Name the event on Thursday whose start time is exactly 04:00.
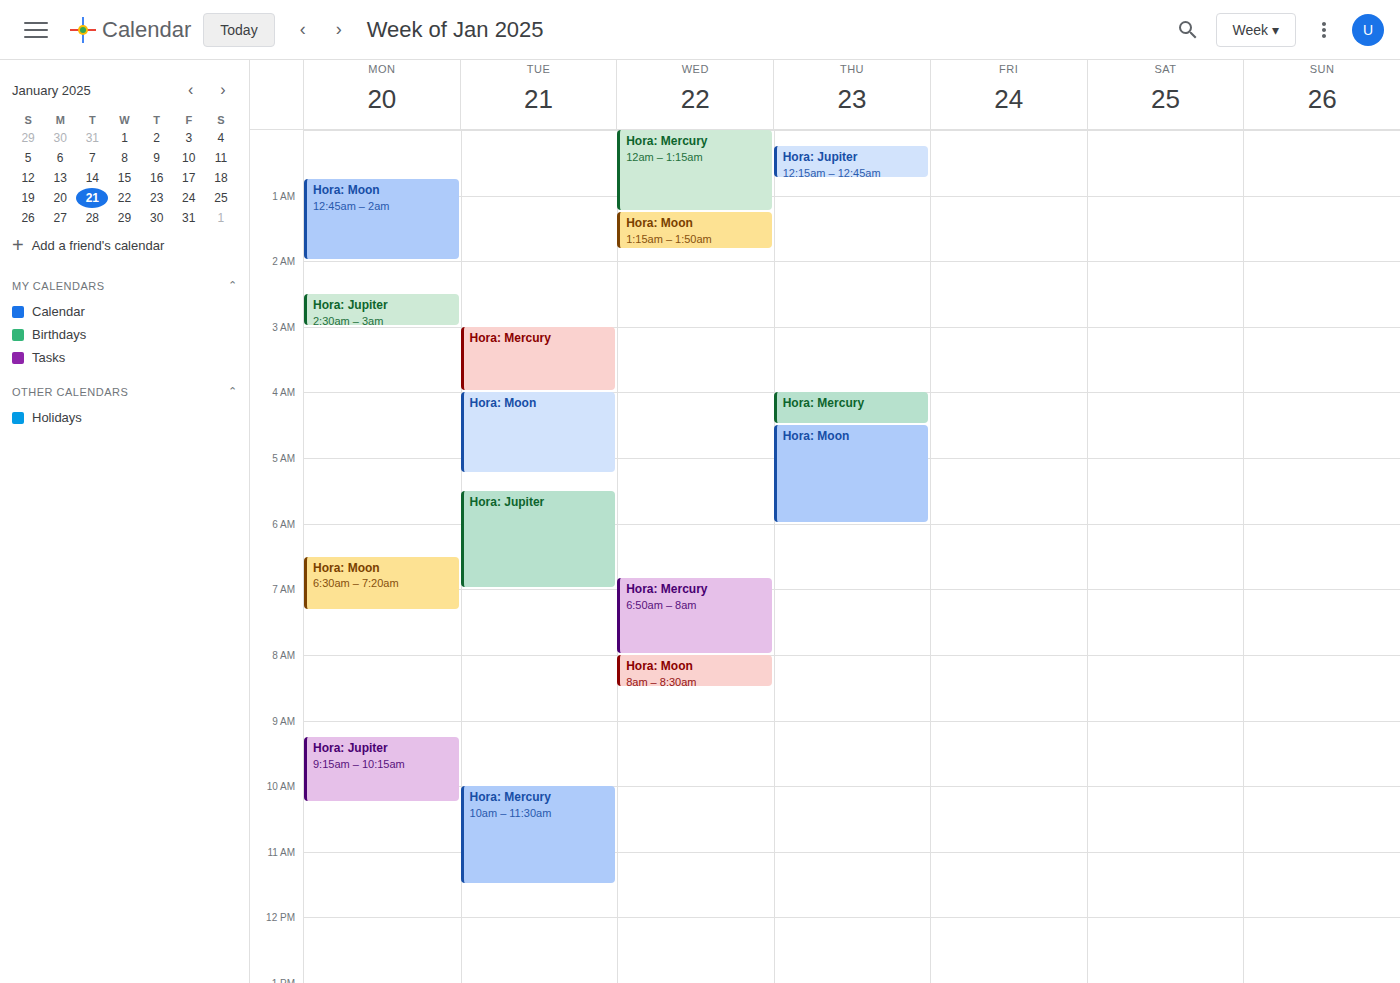
"Hora: Mercury"